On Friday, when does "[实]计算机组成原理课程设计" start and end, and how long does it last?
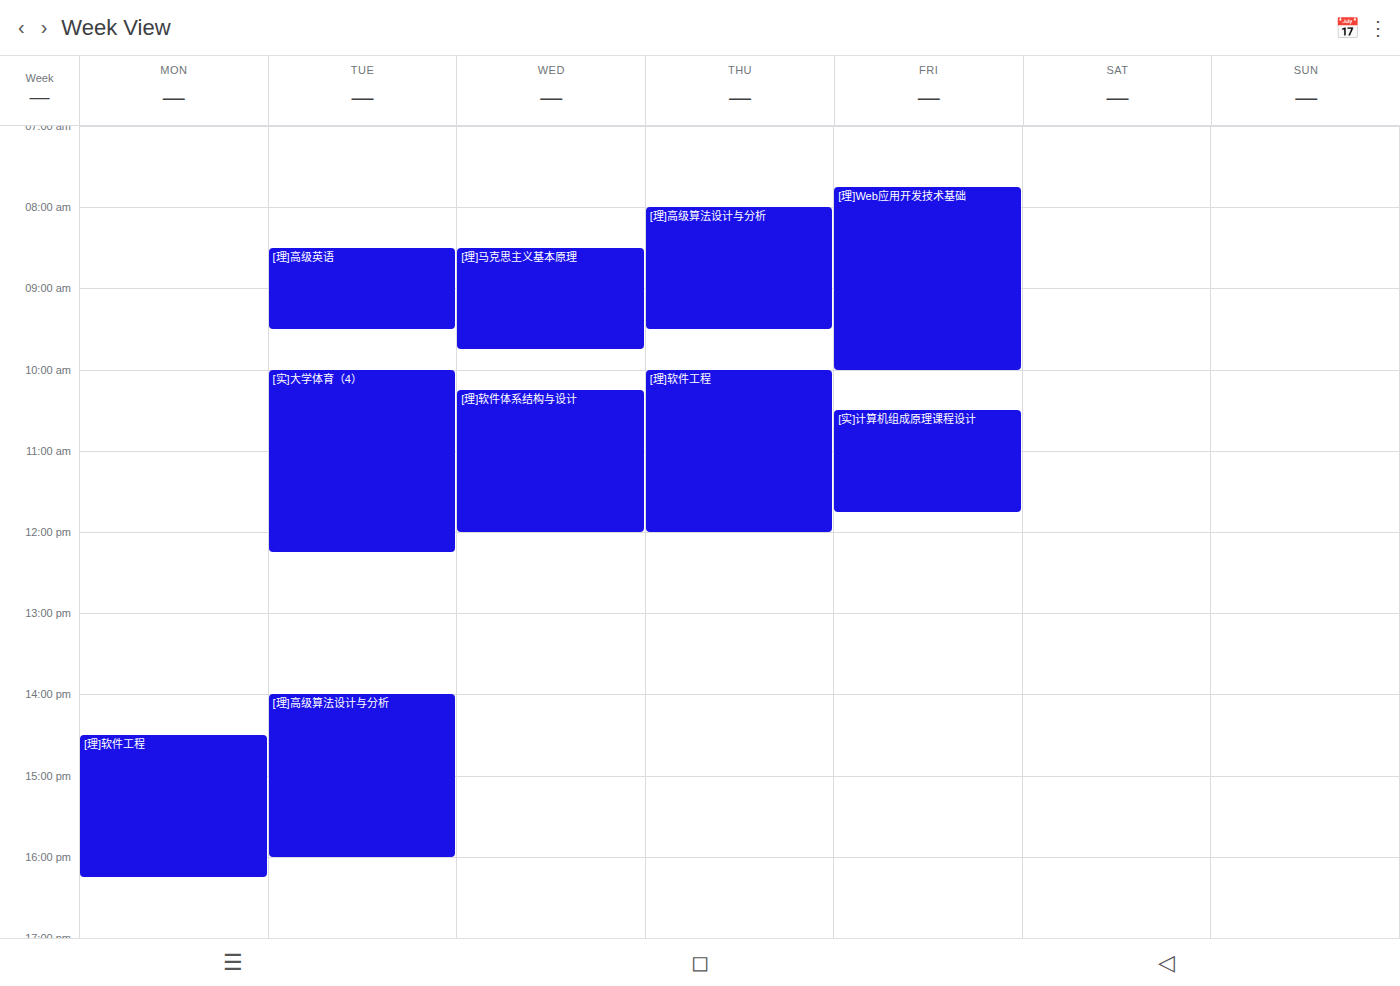
10:30 to 11:45, 1 hour 15 minutes